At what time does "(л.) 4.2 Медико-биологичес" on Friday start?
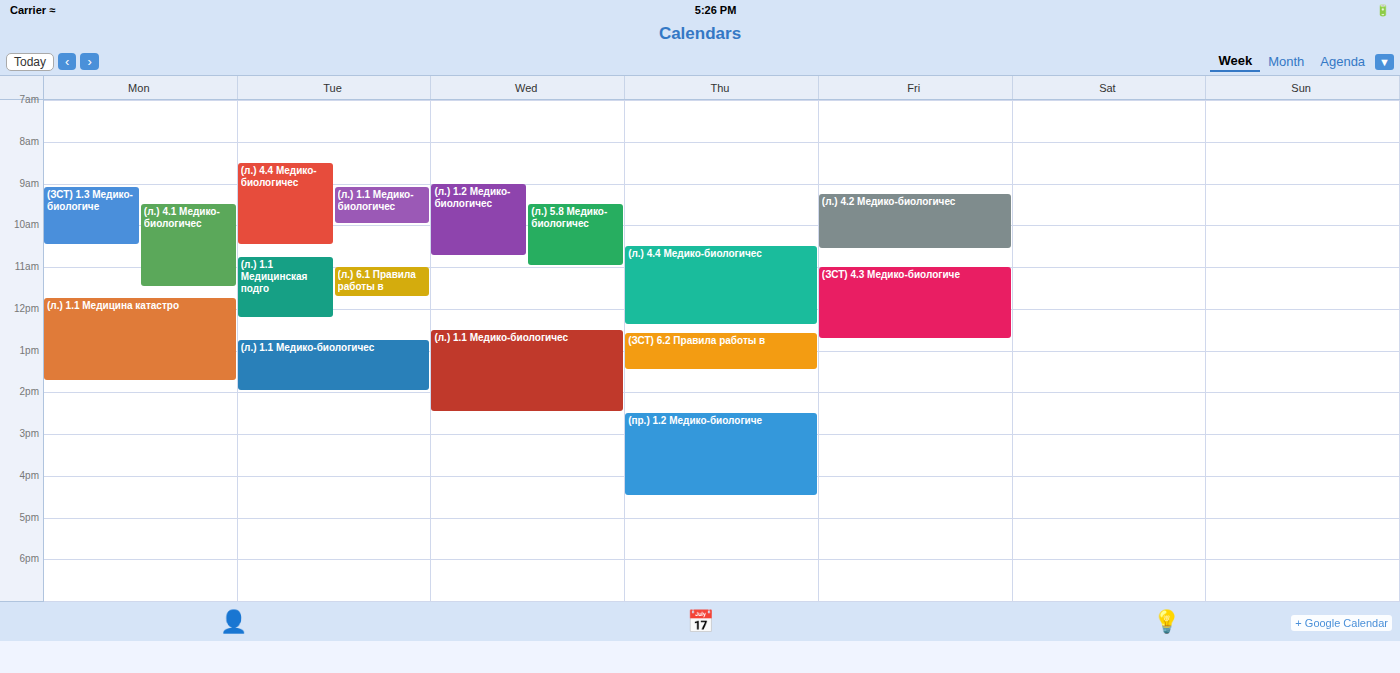
9:15 AM